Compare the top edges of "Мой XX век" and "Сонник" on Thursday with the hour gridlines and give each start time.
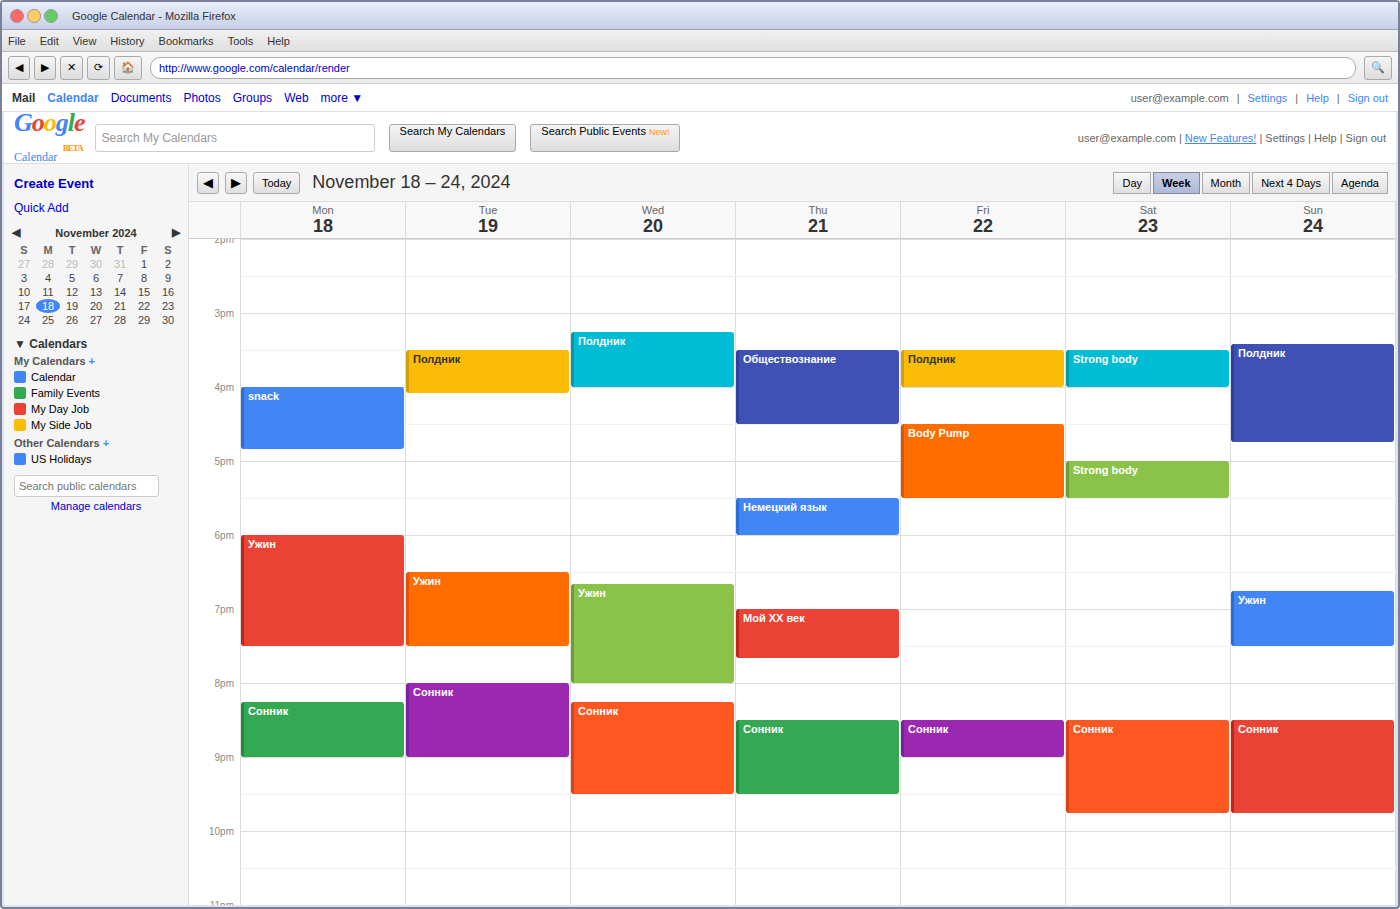
"Мой XX век": 7:00 PM, exactly on the 7 PM line. "Сонник": 8:30 PM, halfway between the 8 PM and 9 PM lines.